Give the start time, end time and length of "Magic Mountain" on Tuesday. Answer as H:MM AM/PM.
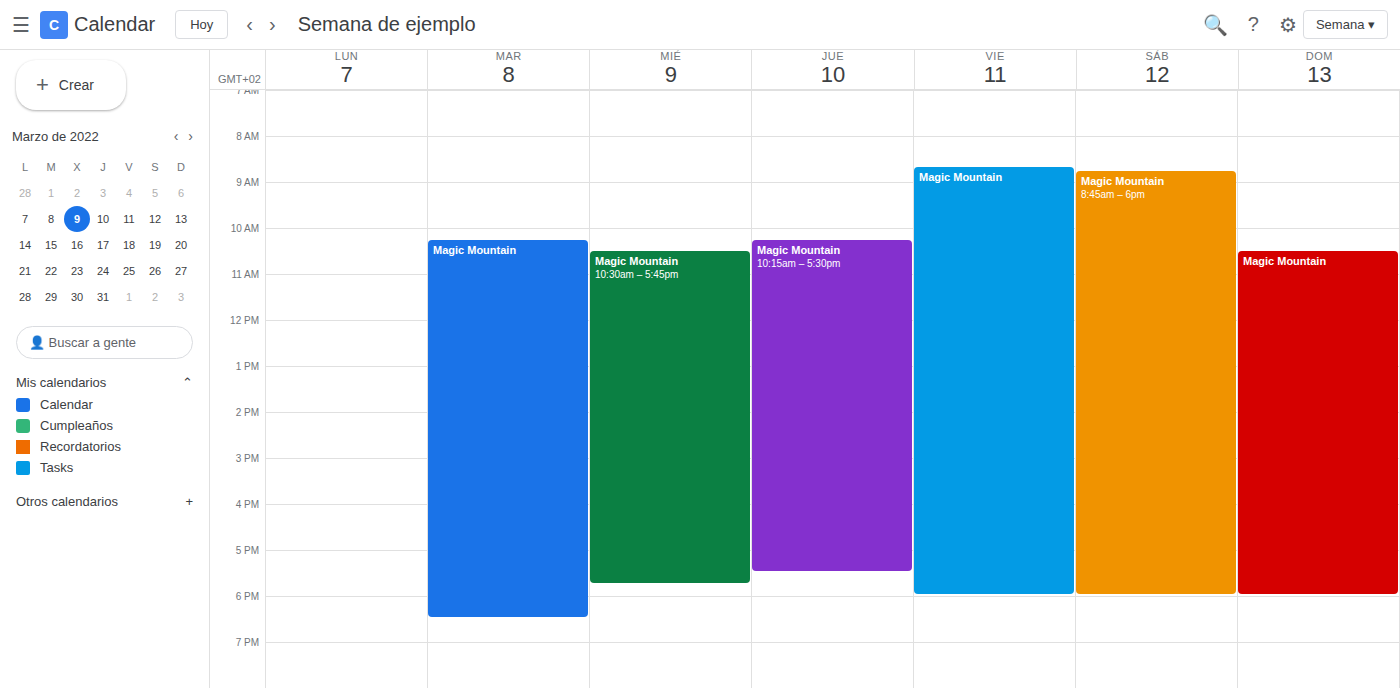
10:15 AM to 6:30 PM, 8 hours 15 minutes